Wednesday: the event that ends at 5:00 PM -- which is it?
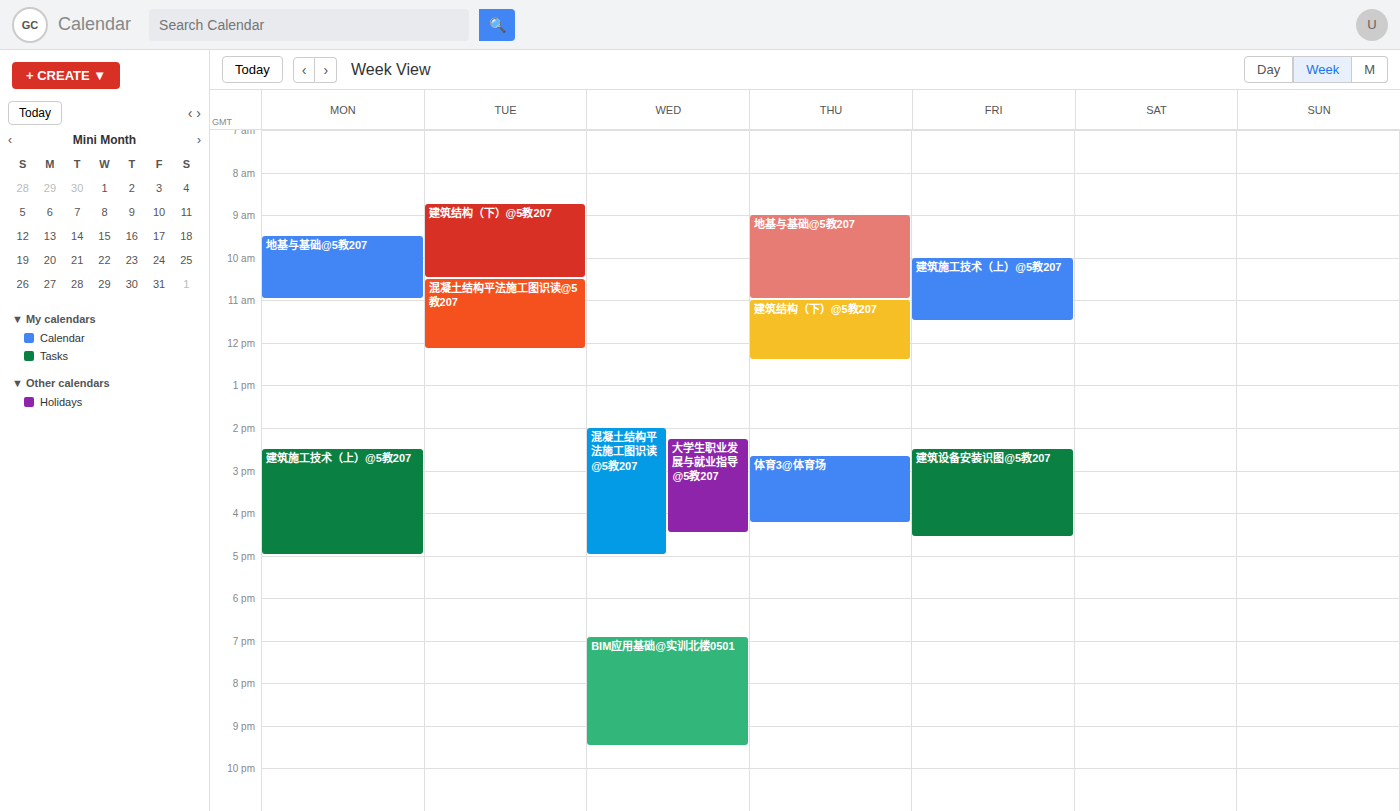
"混凝土结构平法施工图识读@5教207"